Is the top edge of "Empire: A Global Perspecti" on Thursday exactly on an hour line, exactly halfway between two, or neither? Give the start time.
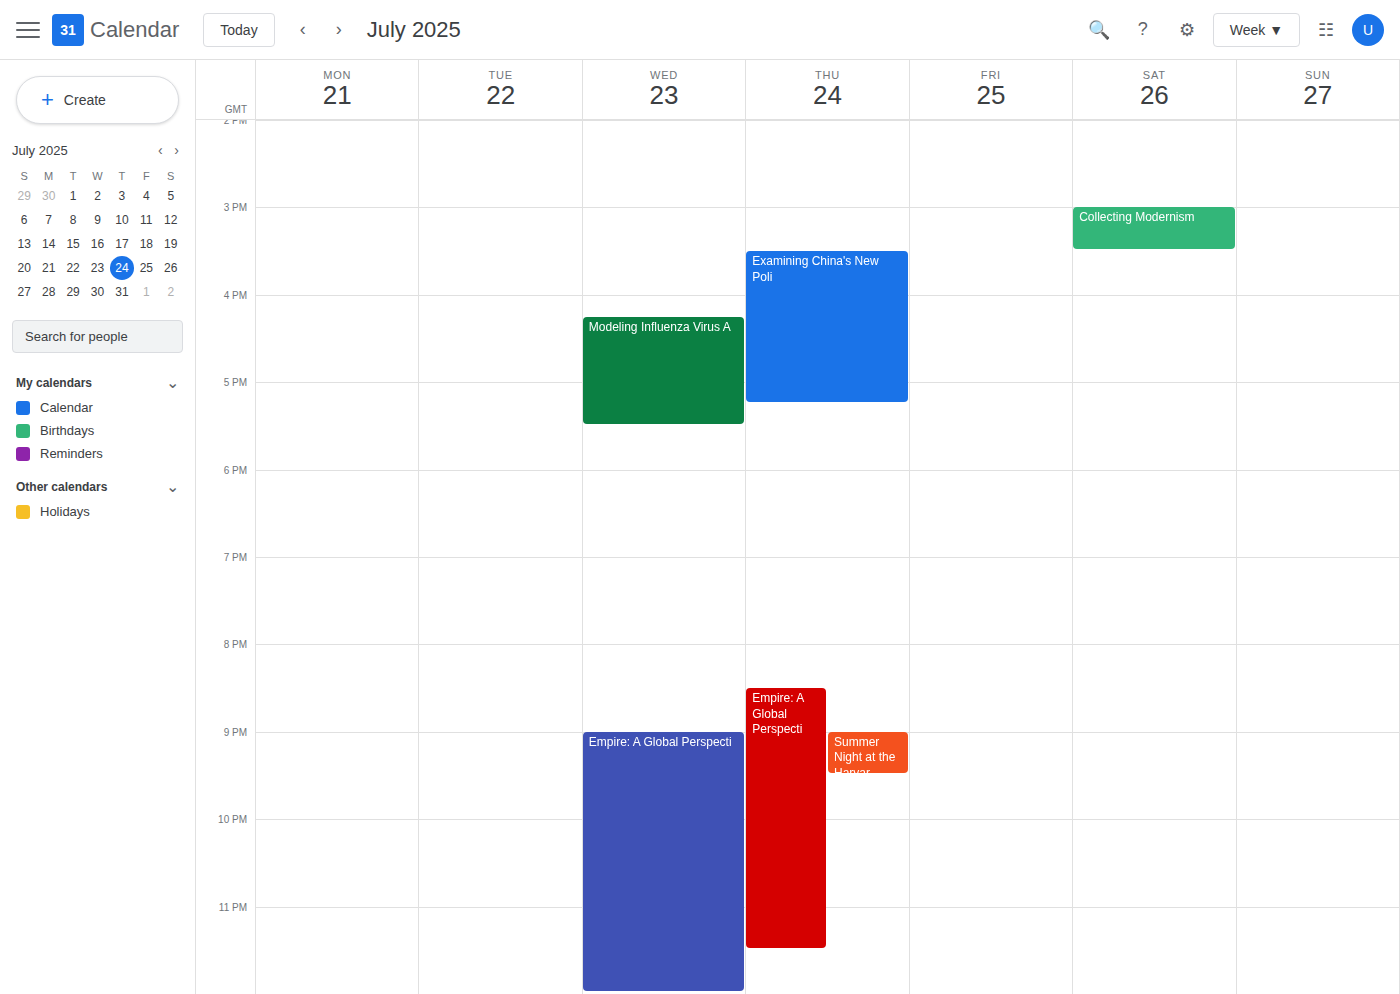
8:30 PM -- halfway between the 8 PM and 9 PM lines.